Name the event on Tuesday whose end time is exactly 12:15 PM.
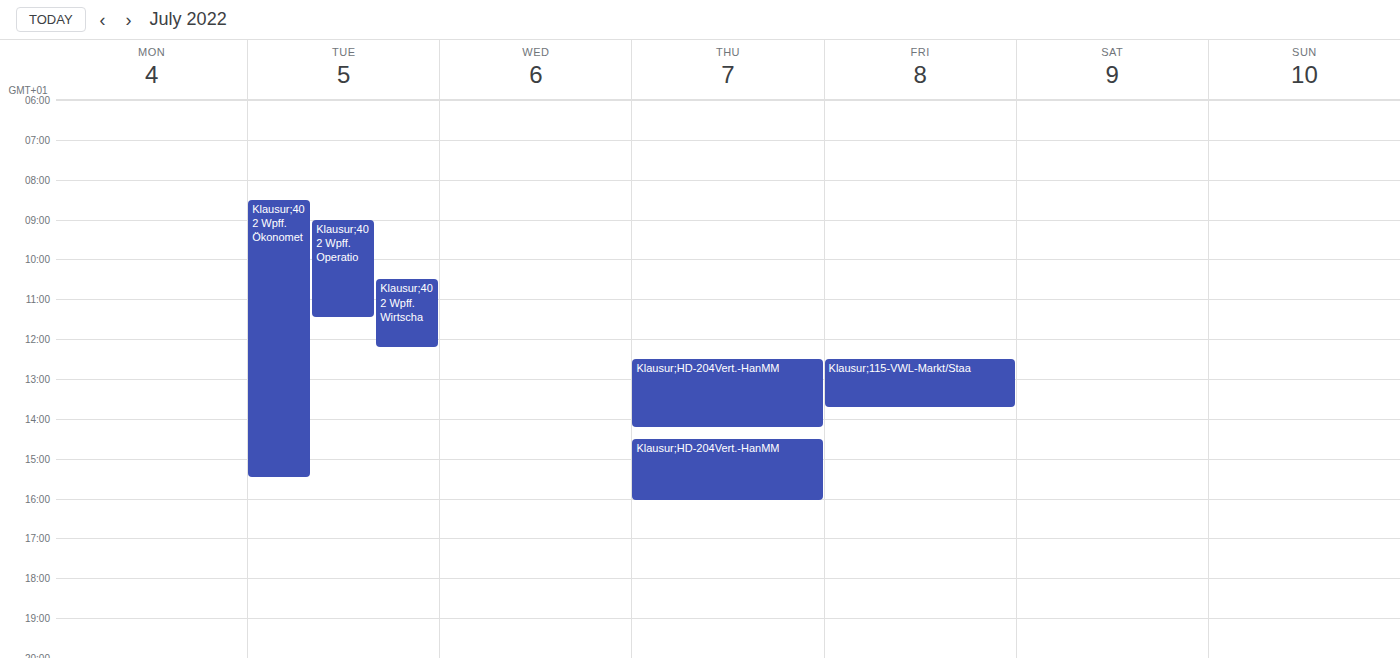
"Klausur;402 Wpff. Wirtscha"